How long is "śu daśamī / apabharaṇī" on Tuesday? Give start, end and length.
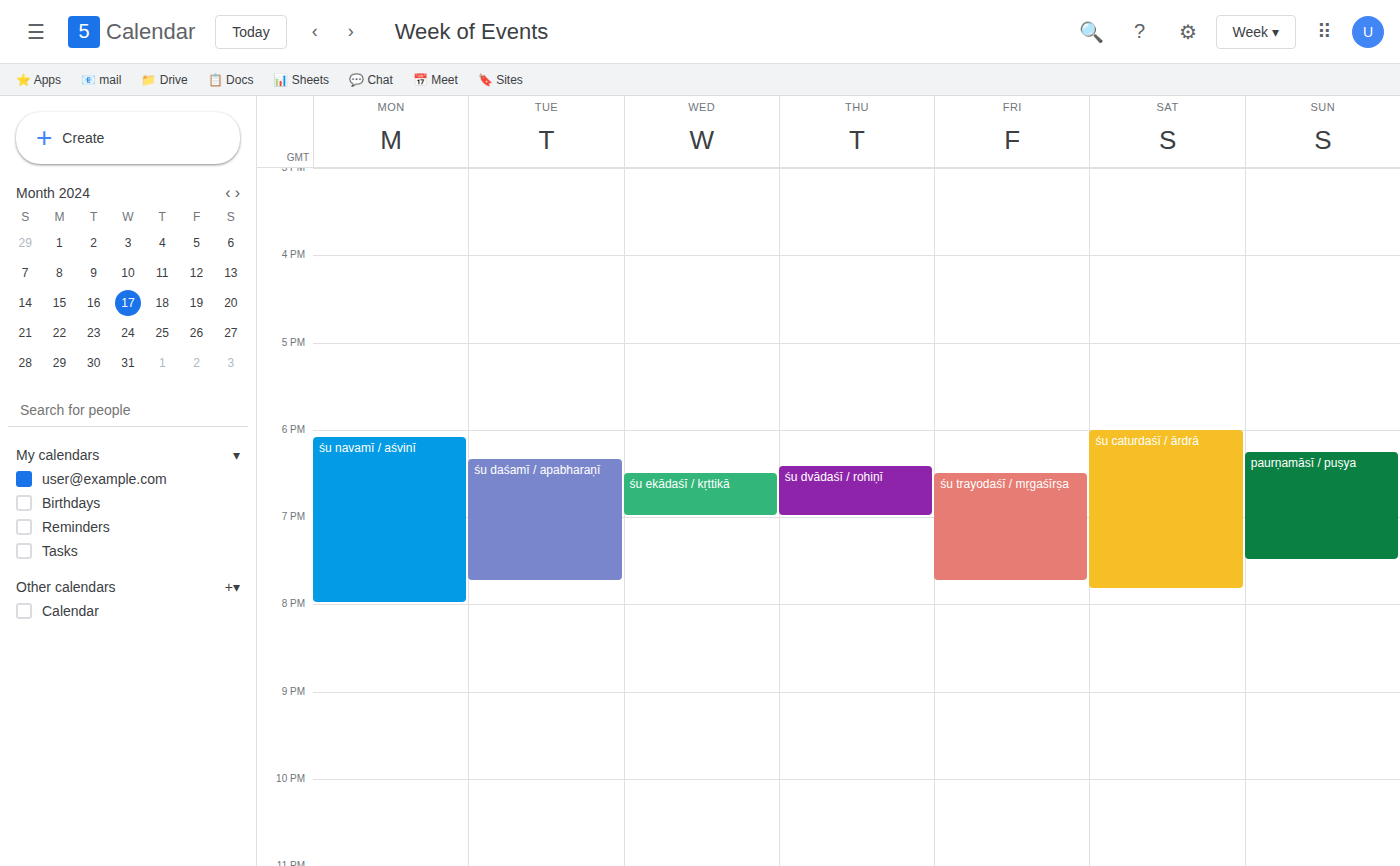
6:20 PM to 7:45 PM, 1 hour 25 minutes